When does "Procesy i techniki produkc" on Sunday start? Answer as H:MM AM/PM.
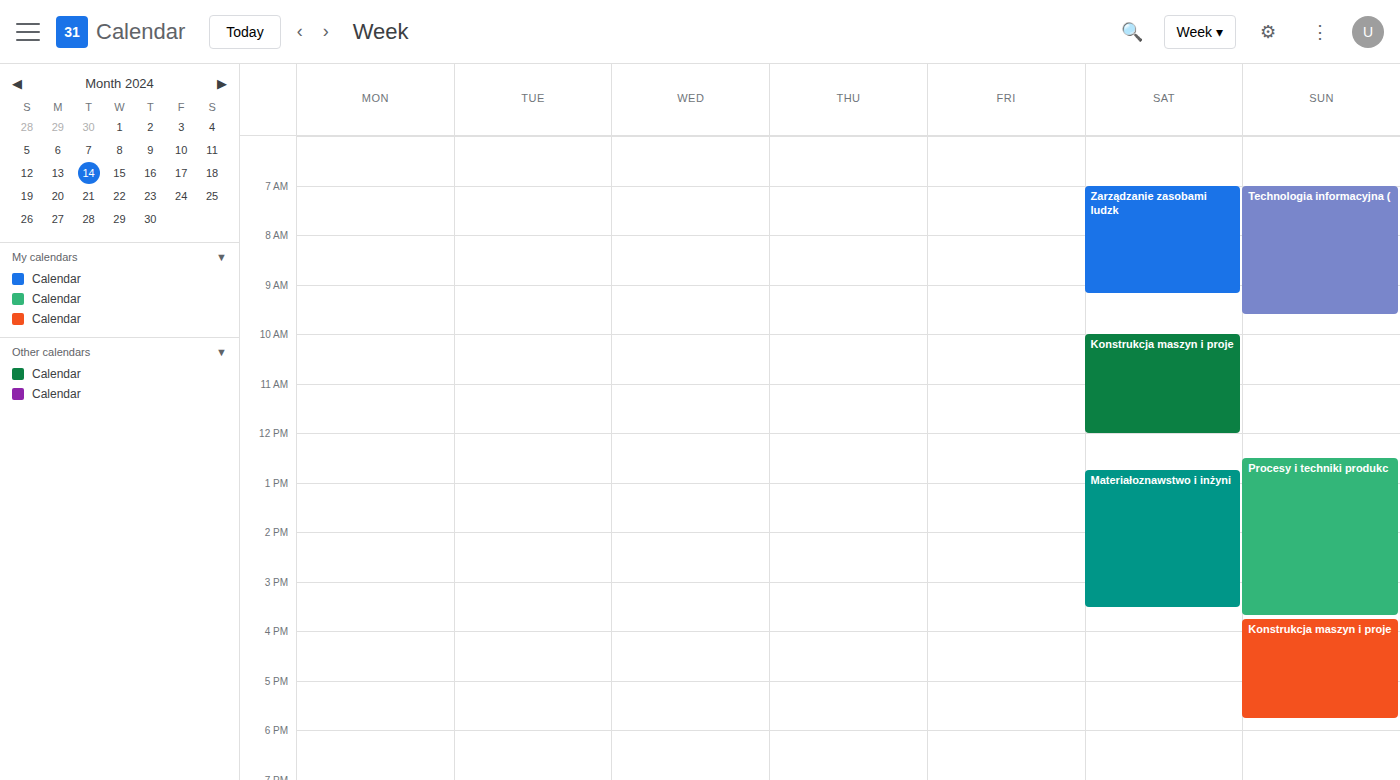
12:30 PM